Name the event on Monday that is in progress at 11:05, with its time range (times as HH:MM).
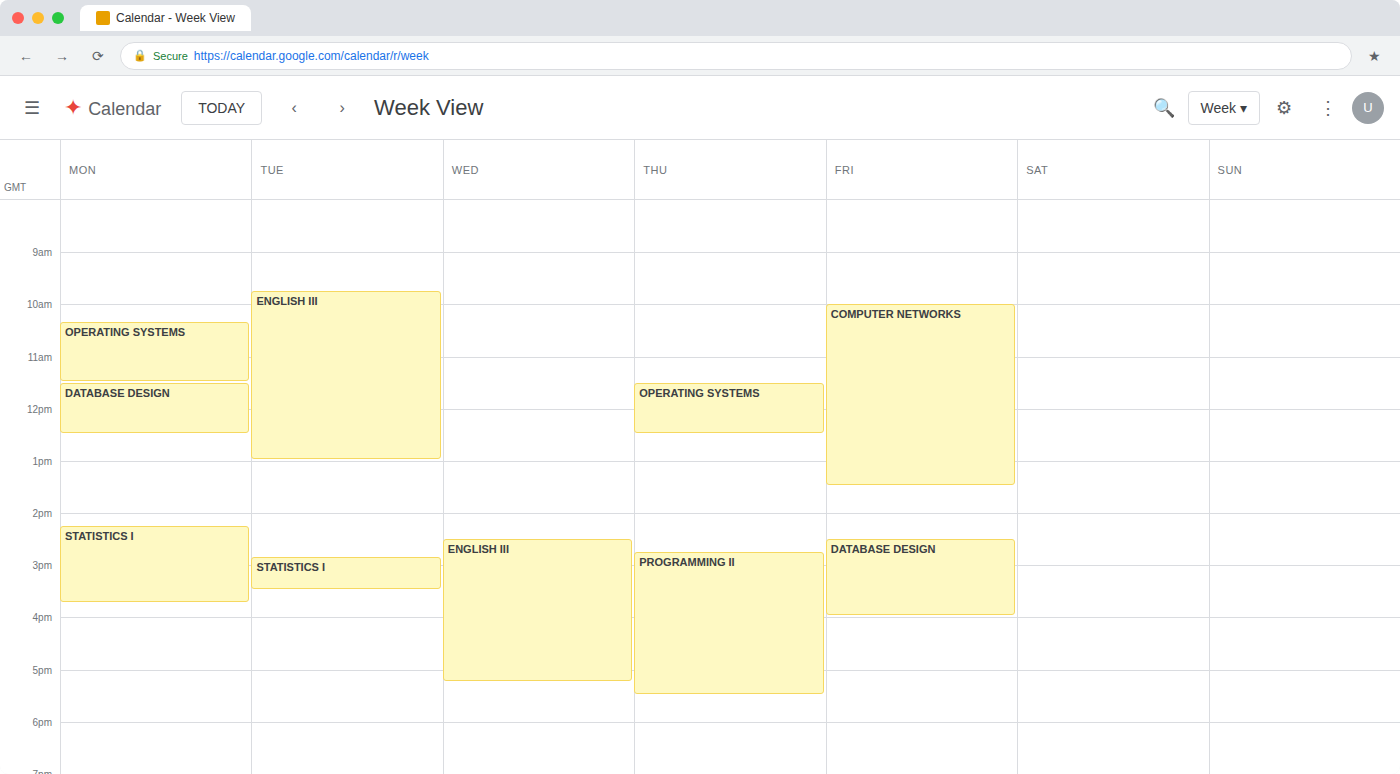
"OPERATING SYSTEMS", 10:20 to 11:30